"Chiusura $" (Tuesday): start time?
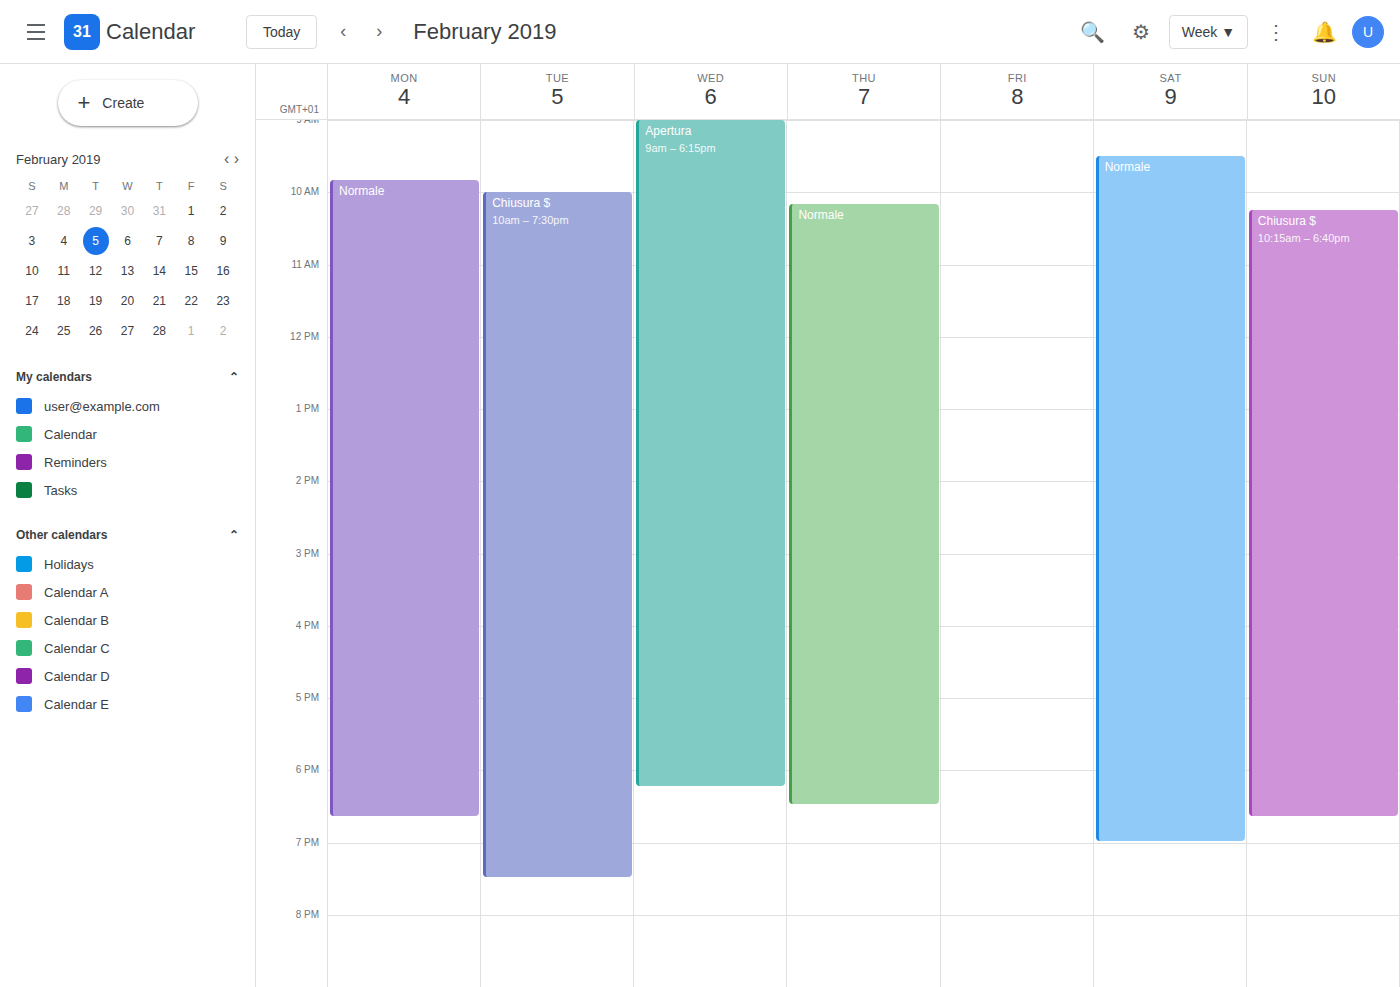
10:00 AM